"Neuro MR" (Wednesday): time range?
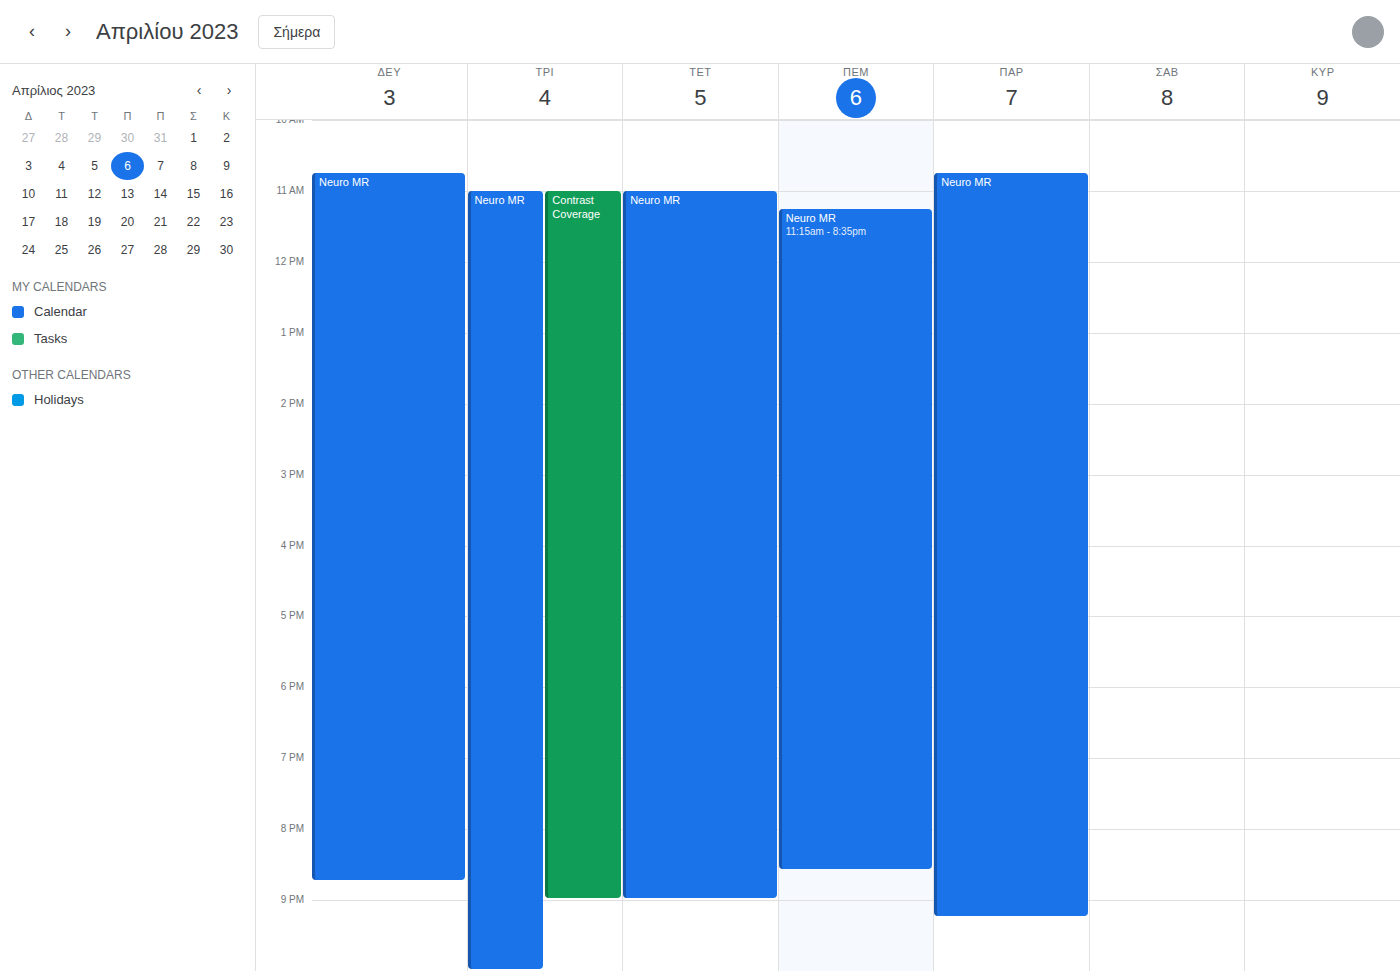
11:00 AM to 9:00 PM